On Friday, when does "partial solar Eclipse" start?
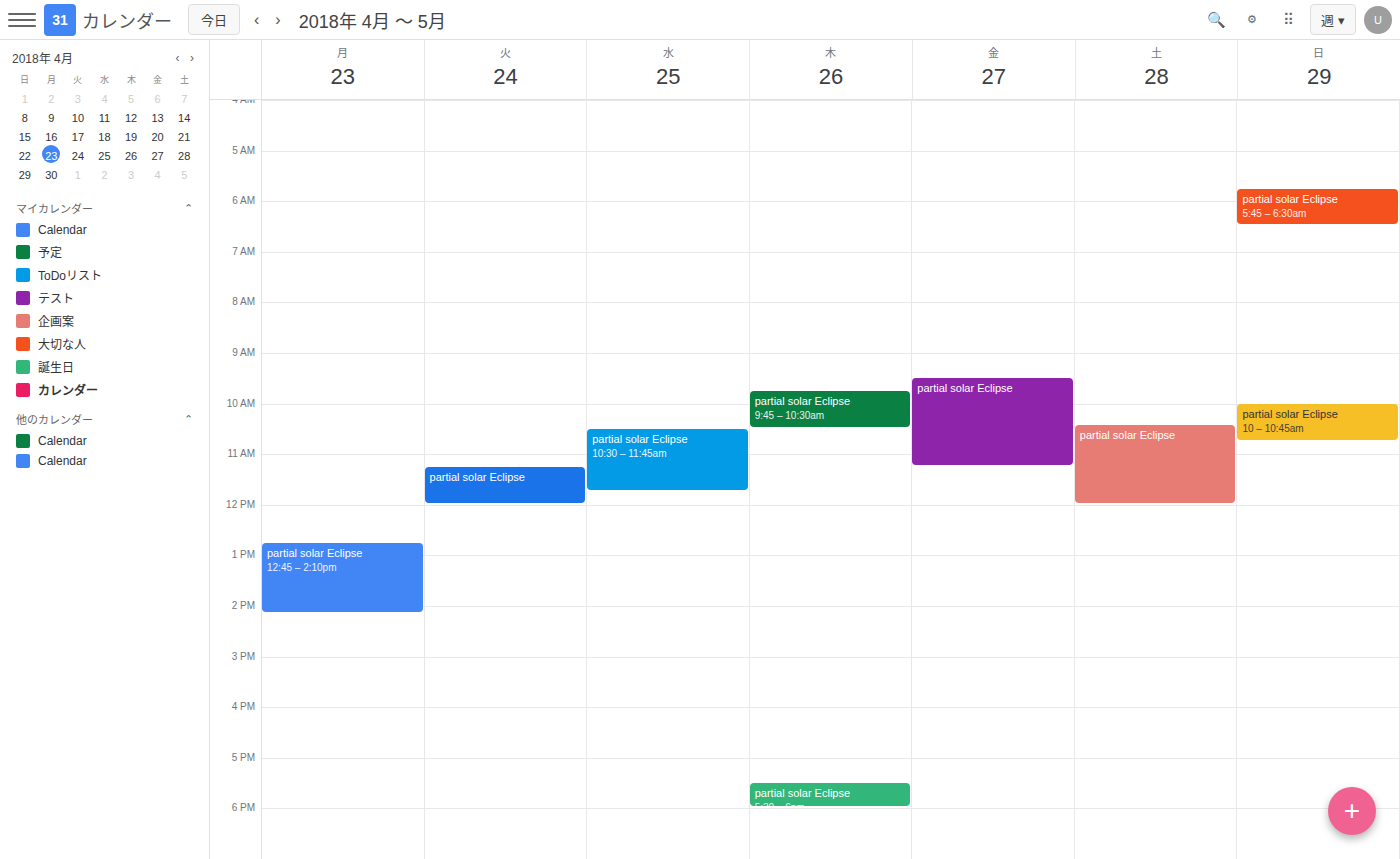
9:30 AM